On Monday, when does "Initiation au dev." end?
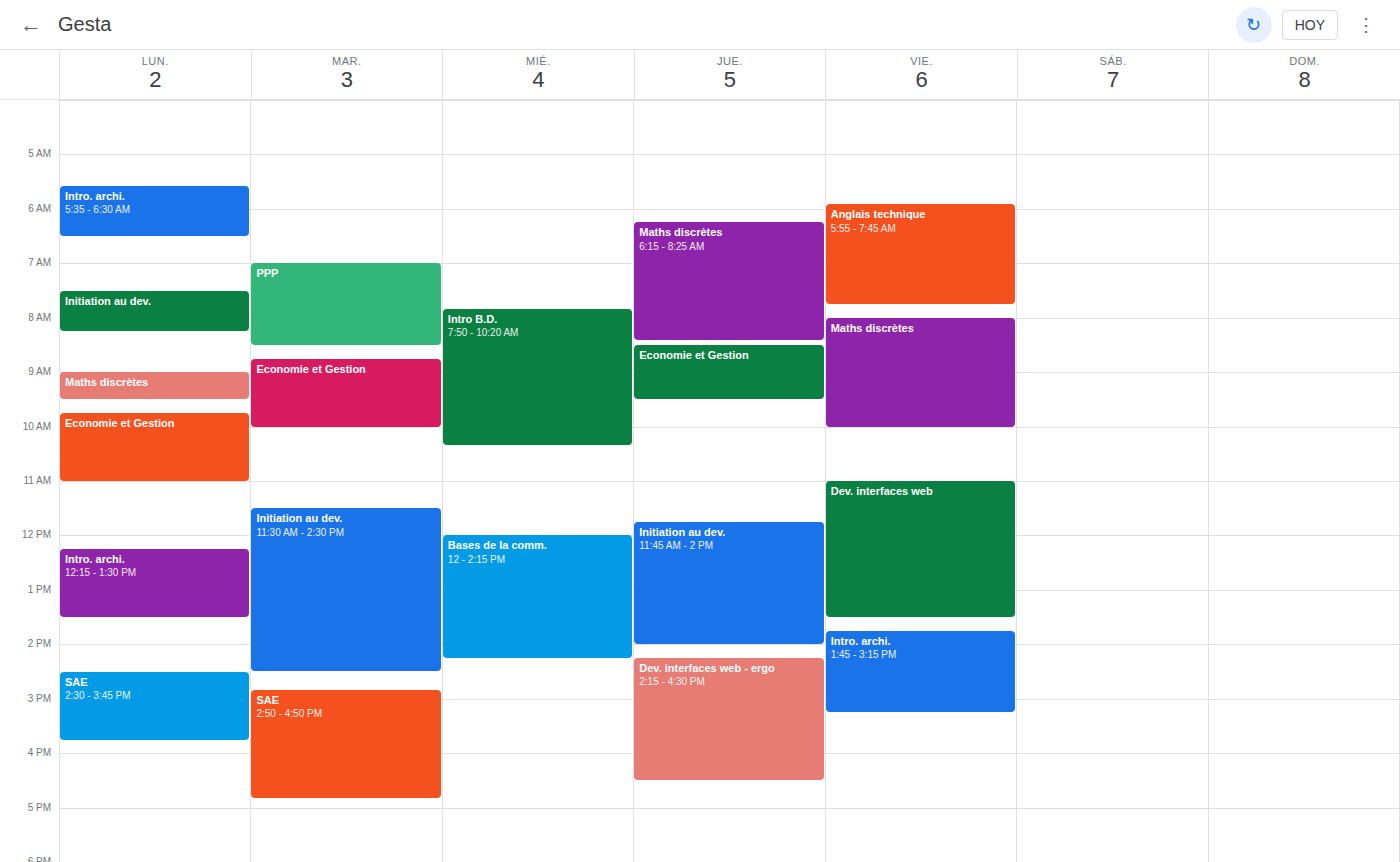
08:15